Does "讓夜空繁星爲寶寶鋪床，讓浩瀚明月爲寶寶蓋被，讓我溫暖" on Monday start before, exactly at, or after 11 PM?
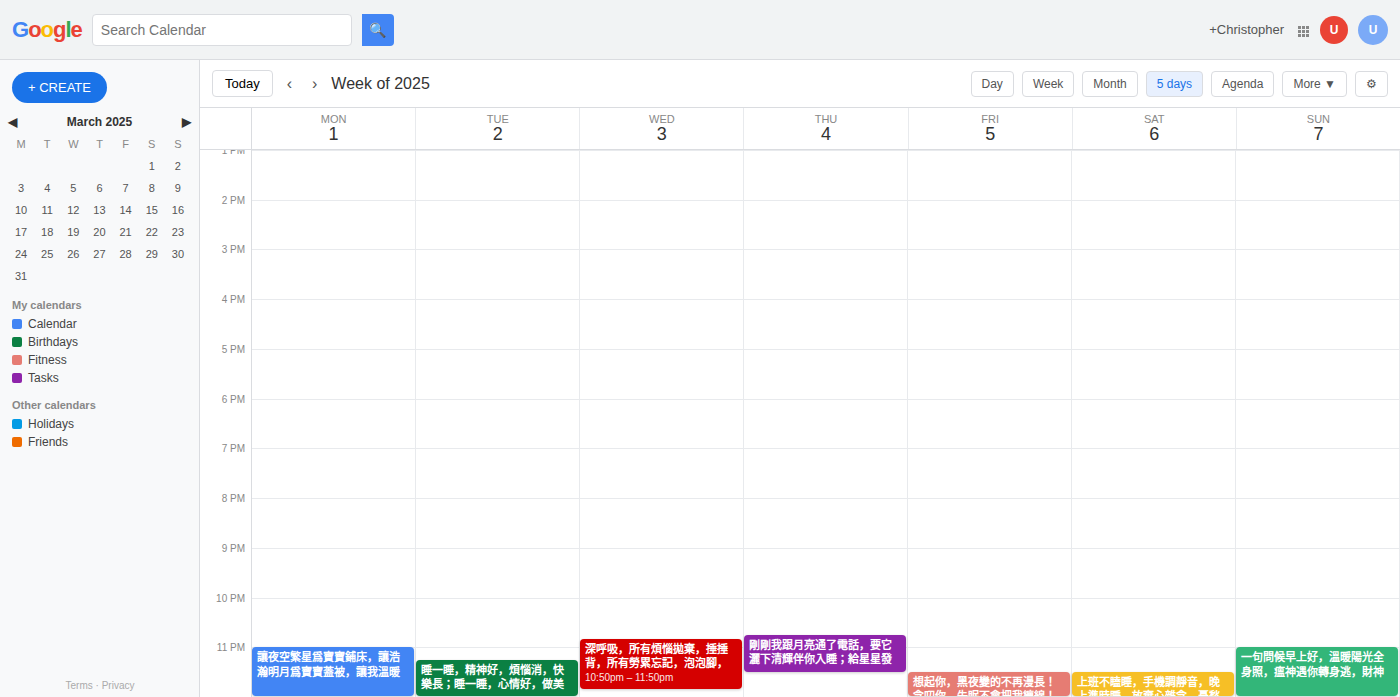
11:00 PM -- exactly at 11 PM, on the 11 PM line.